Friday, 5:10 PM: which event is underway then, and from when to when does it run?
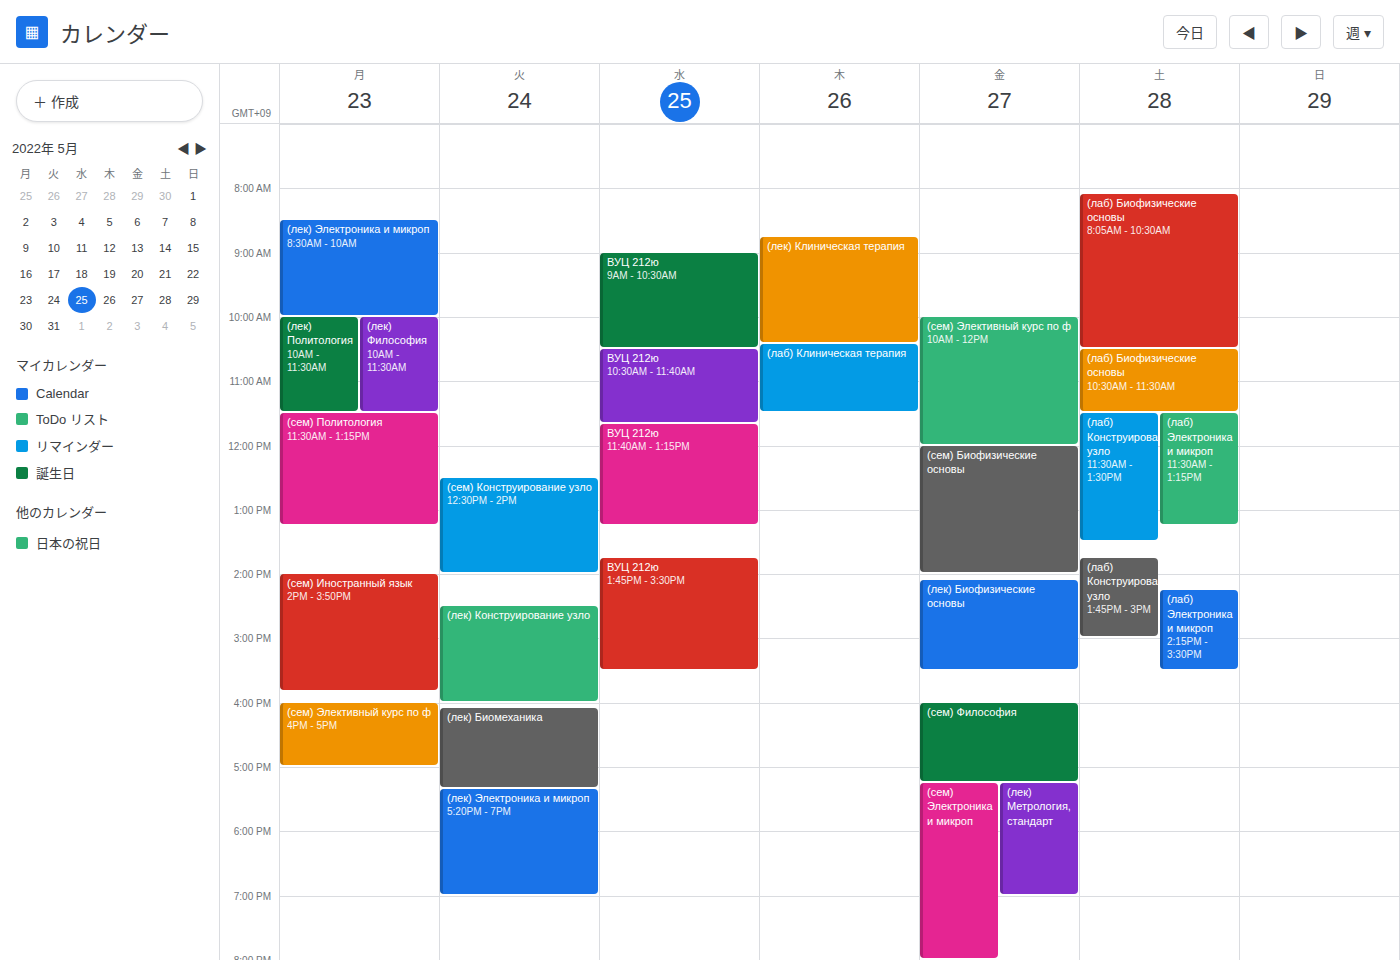
"(сем) Философия", 4:00 PM to 5:15 PM